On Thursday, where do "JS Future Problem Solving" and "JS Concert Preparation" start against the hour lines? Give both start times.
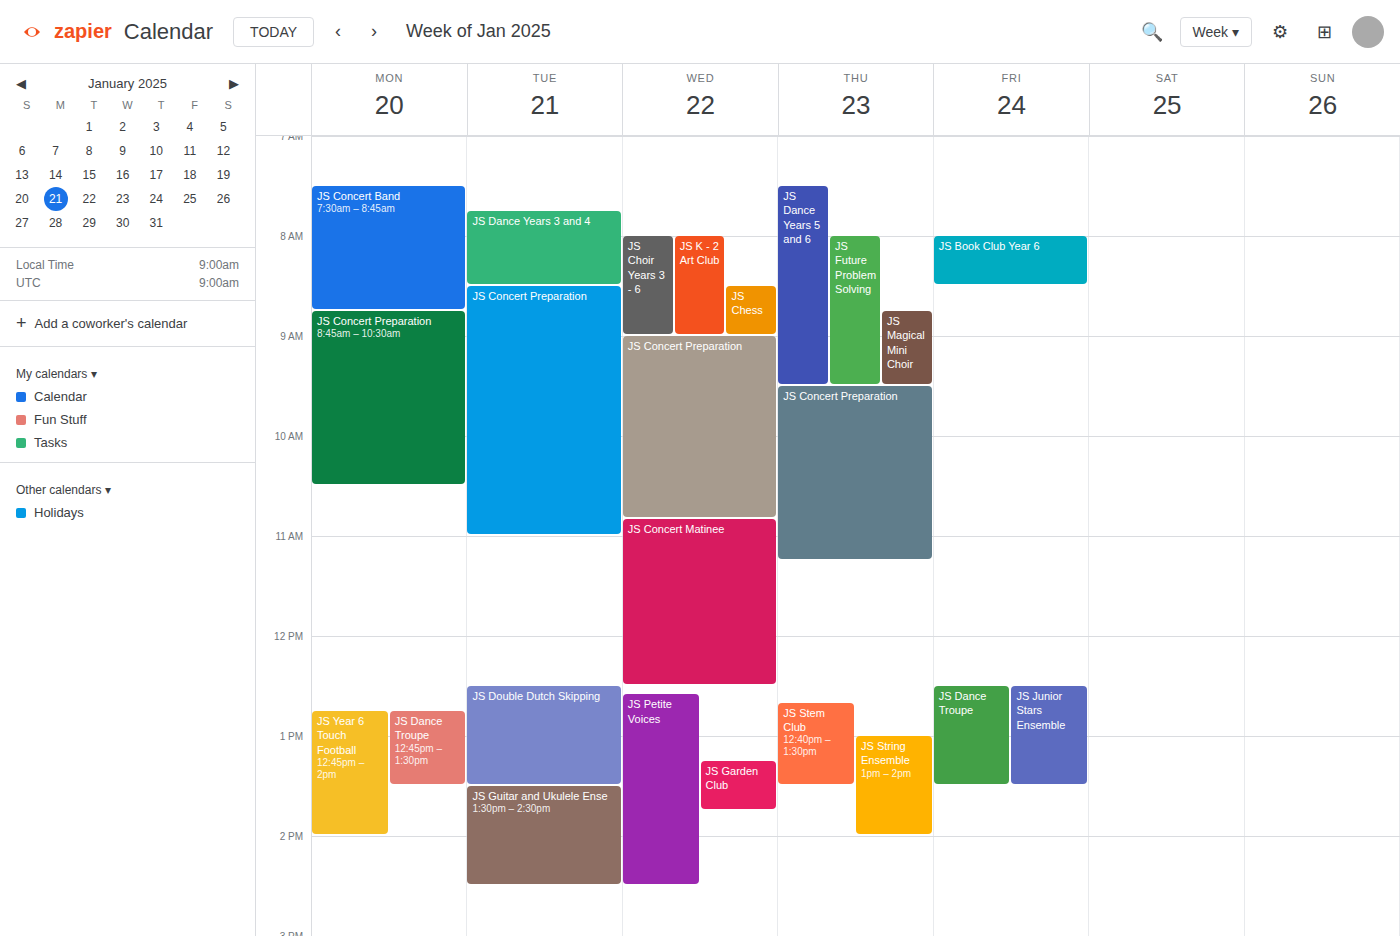
"JS Future Problem Solving": 8:00 AM, exactly on the 8 AM line. "JS Concert Preparation": 9:30 AM, halfway between the 9 AM and 10 AM lines.